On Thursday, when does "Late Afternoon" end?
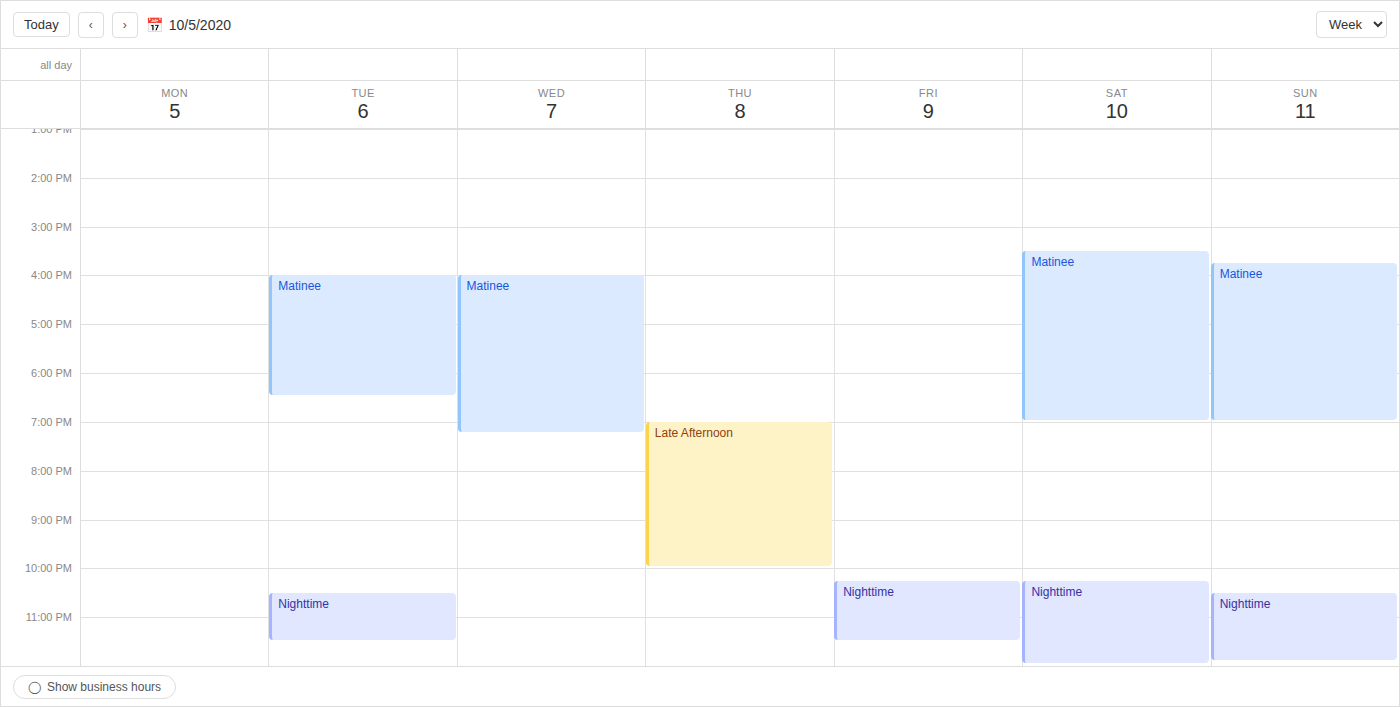
10:00 PM